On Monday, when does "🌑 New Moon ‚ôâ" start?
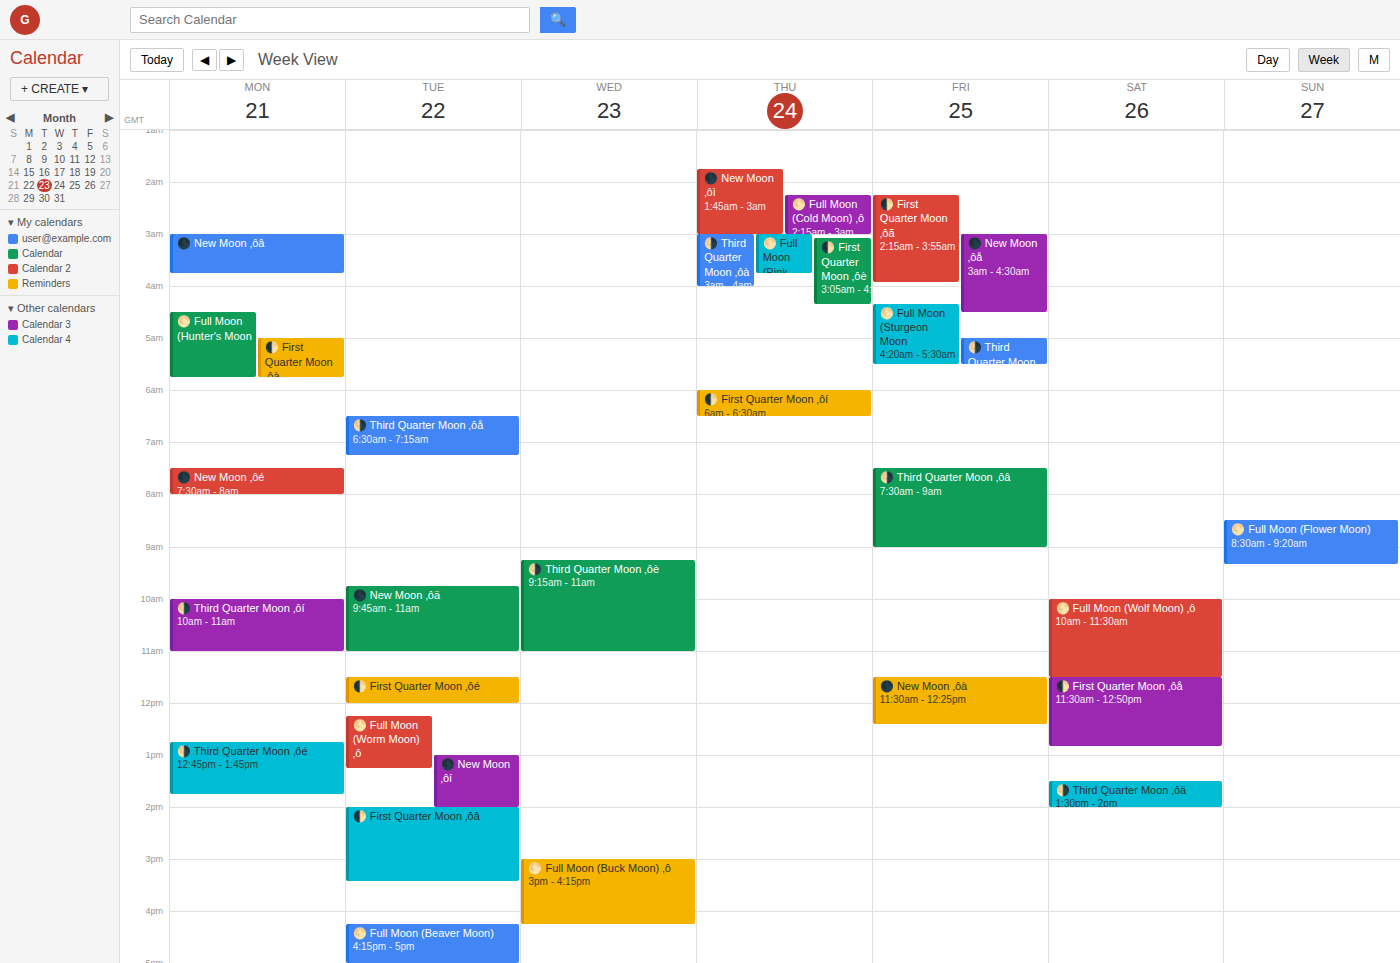
03:00